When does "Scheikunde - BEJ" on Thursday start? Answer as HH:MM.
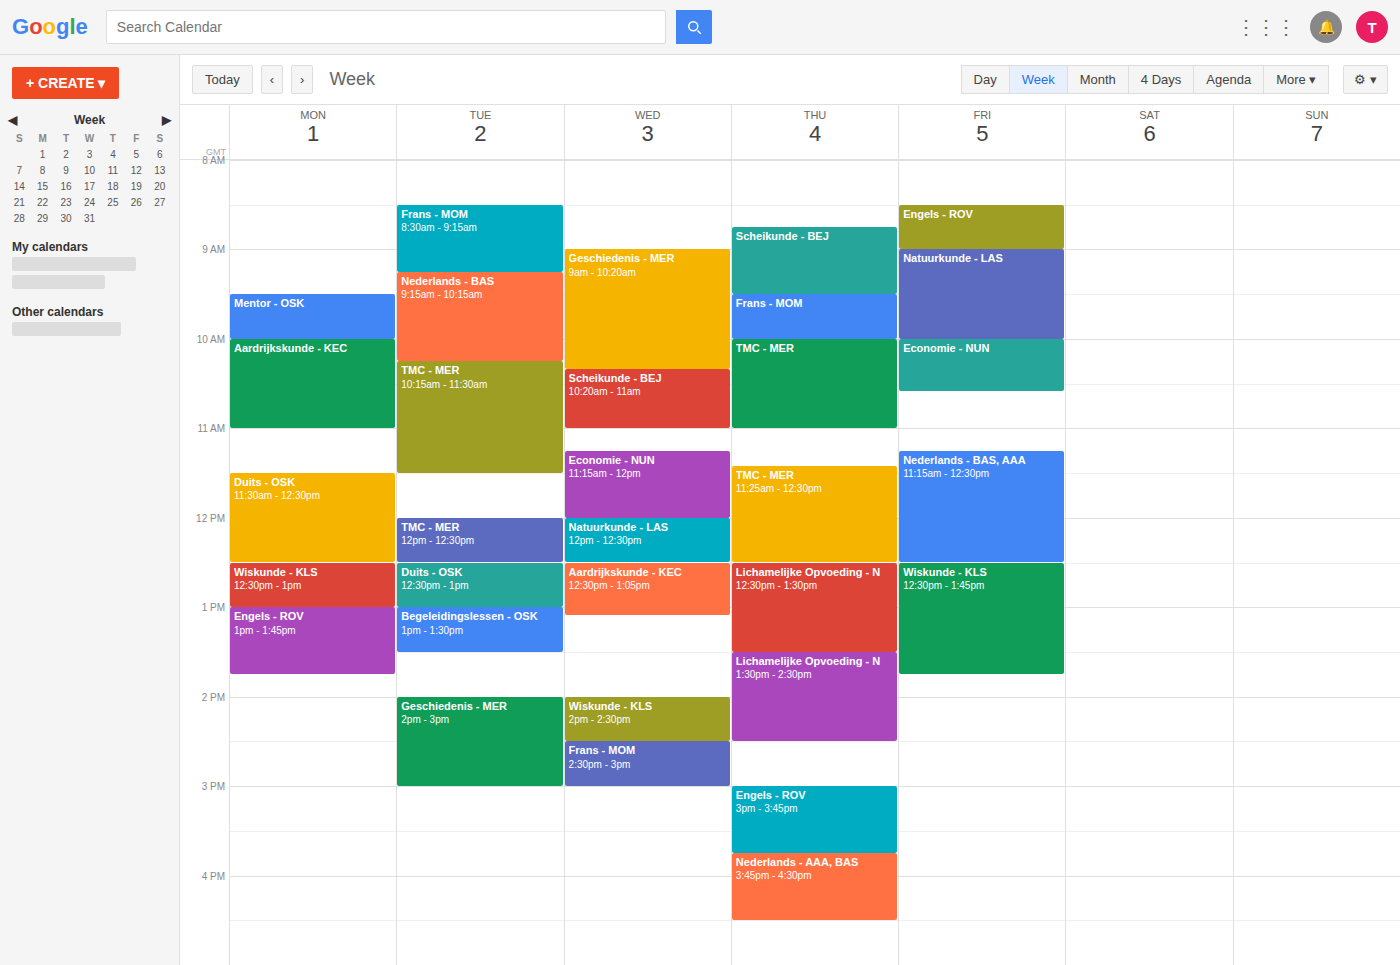
08:45